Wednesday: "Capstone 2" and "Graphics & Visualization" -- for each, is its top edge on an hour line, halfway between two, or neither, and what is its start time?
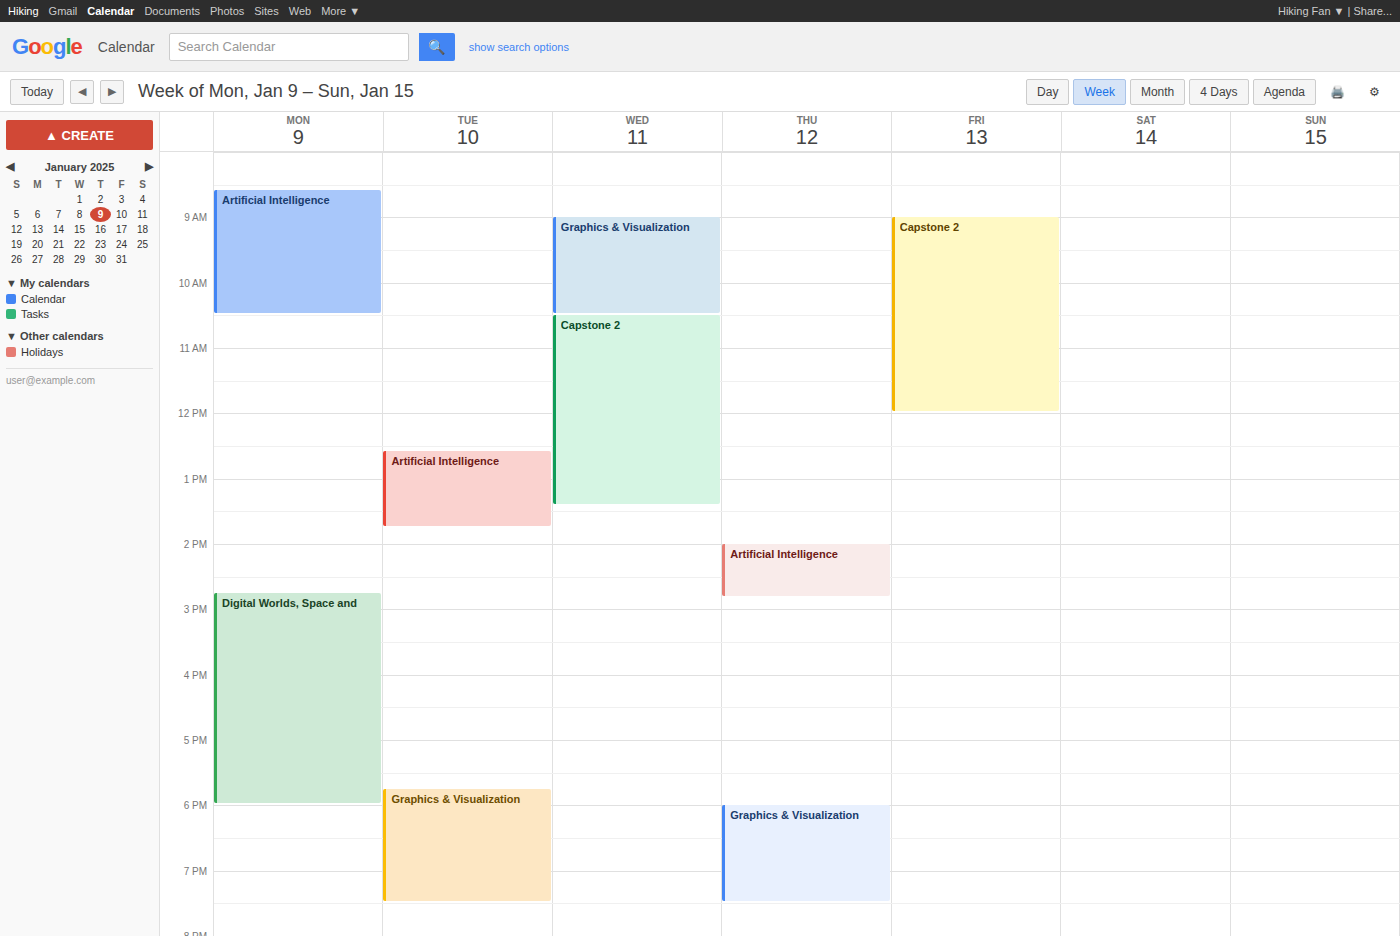
"Capstone 2": 10:30 AM, halfway between the 10 AM and 11 AM lines. "Graphics & Visualization": 9:00 AM, exactly on the 9 AM line.